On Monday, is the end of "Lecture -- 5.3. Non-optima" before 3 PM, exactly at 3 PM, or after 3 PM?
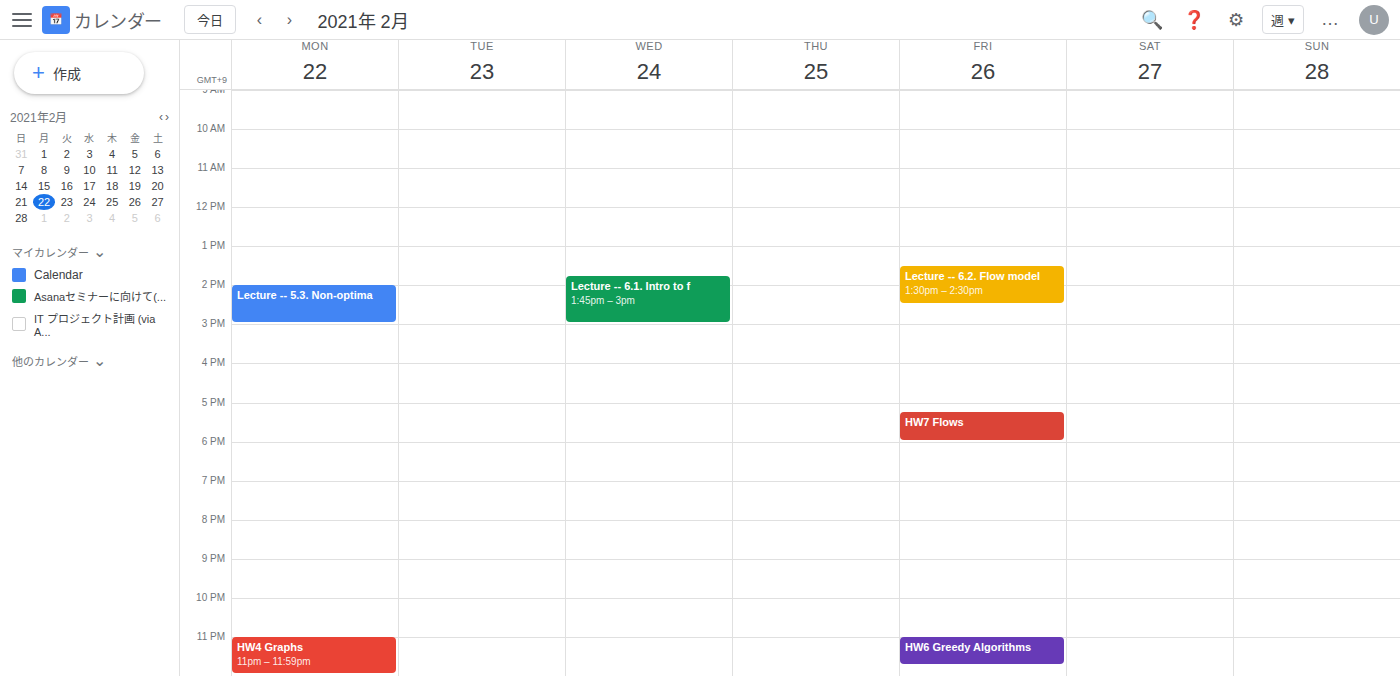
3:00 PM -- exactly at 3 PM, on the 3 PM line.